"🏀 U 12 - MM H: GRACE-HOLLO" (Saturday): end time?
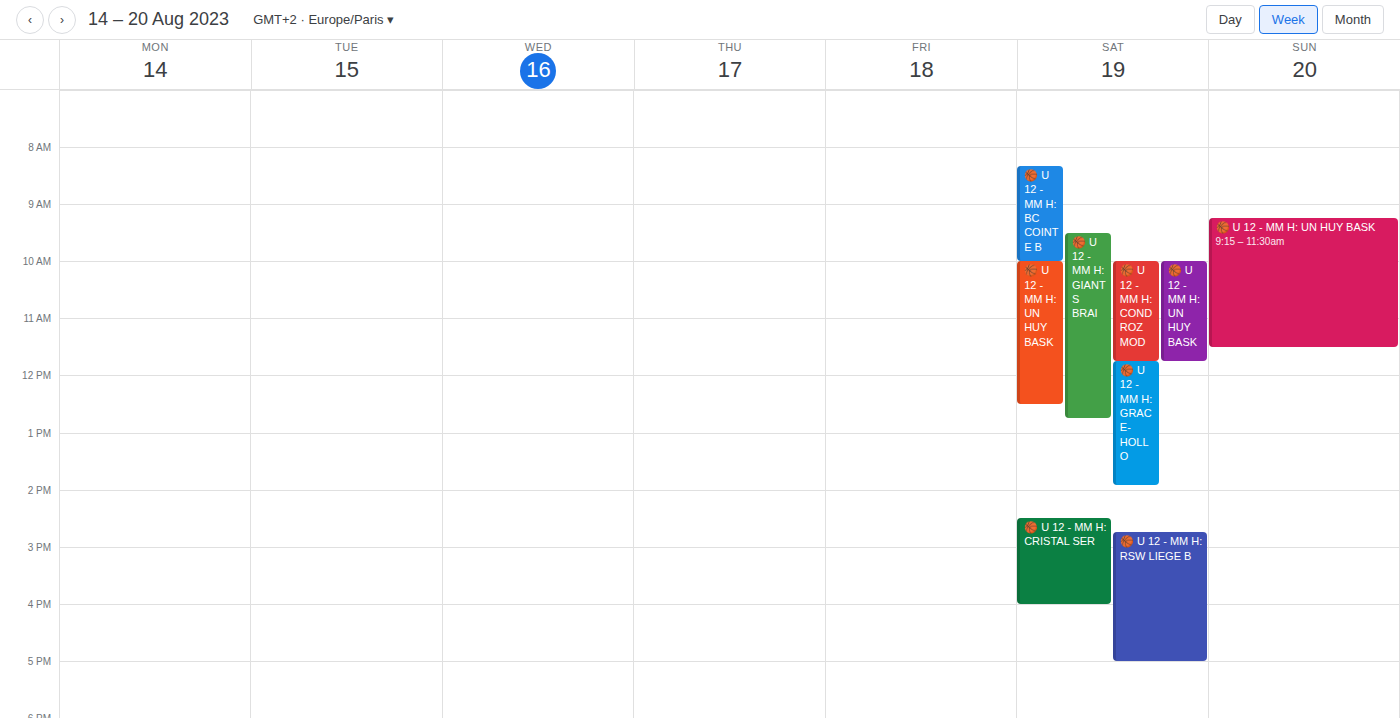
1:55 PM